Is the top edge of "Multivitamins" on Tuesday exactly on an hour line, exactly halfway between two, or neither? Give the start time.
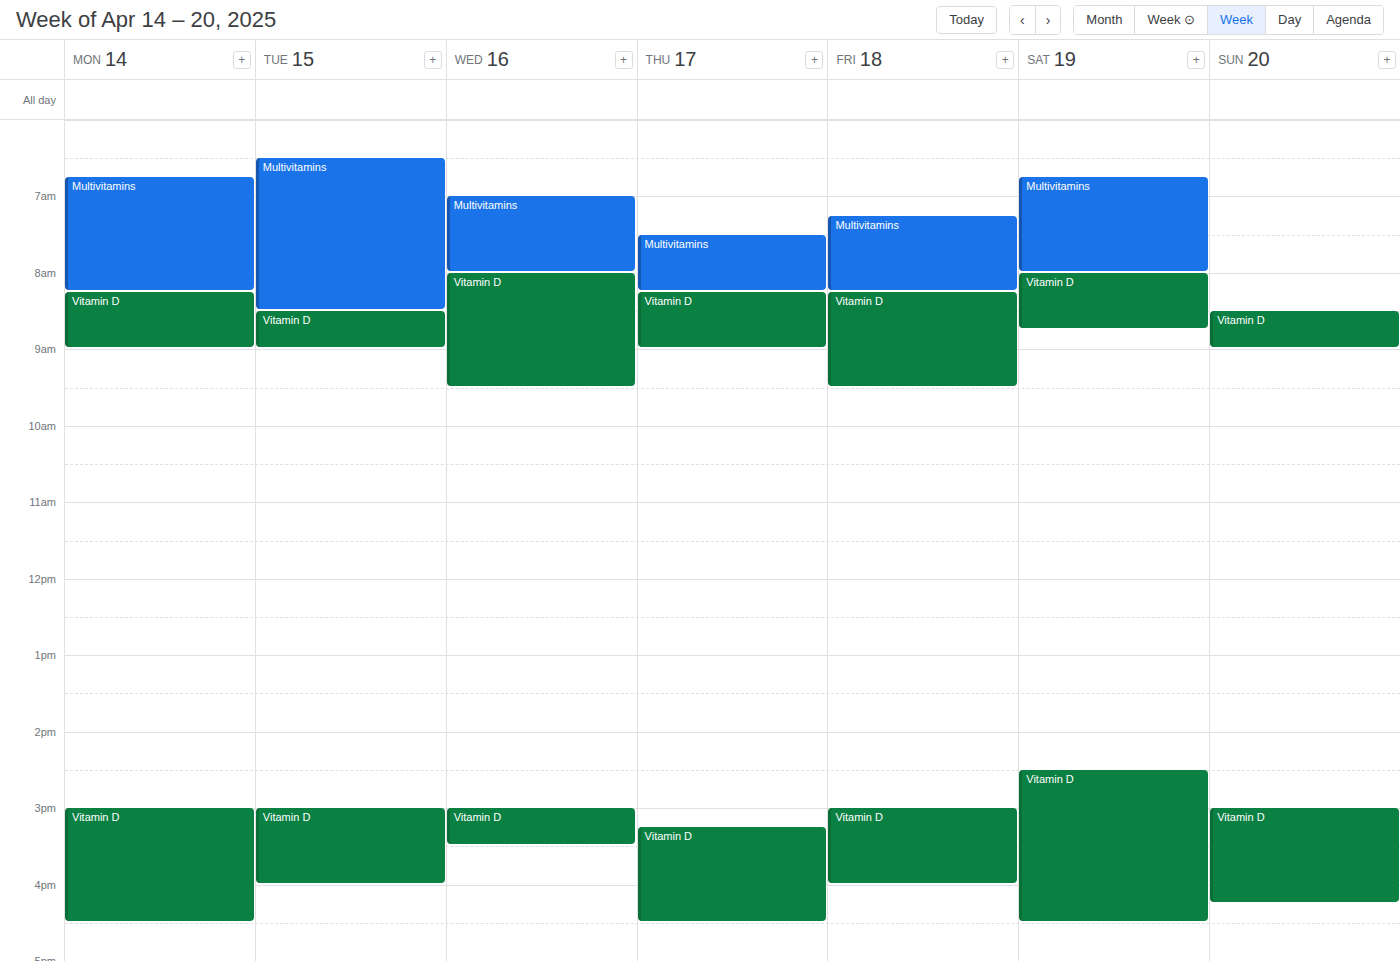
6:30 AM -- halfway between the 6 AM and 7 AM lines.